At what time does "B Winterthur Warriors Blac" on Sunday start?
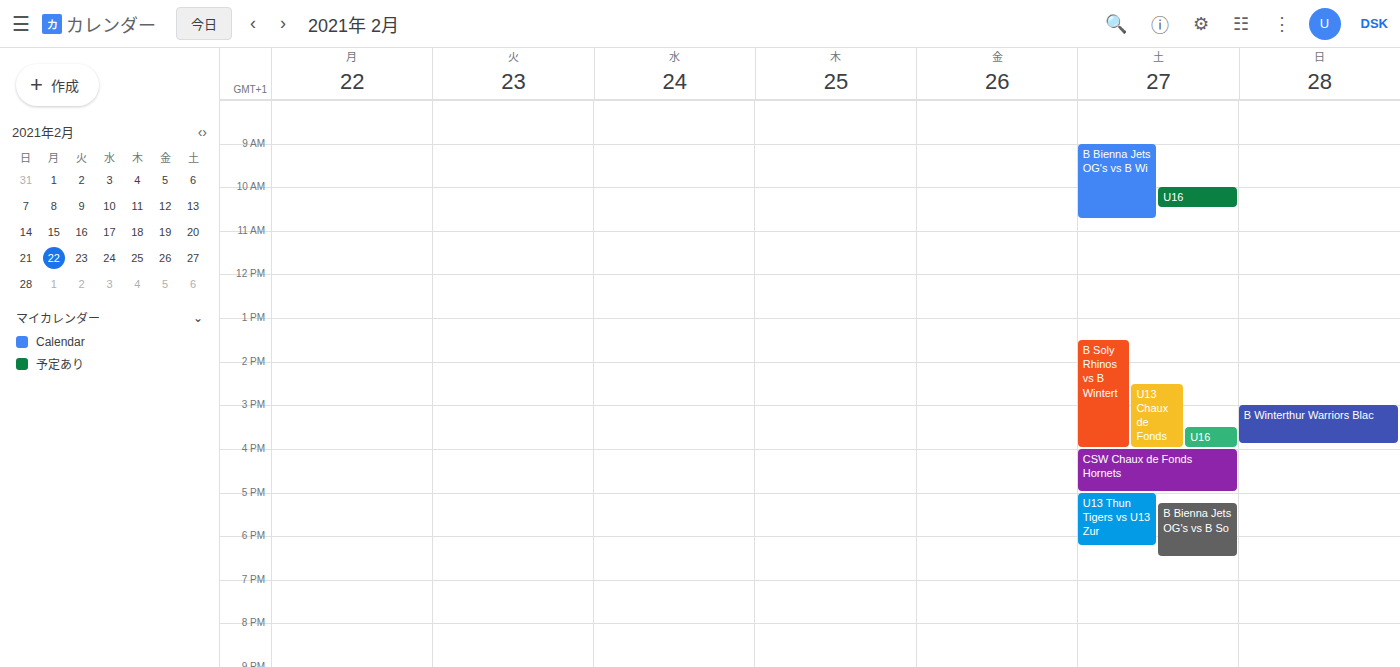
3:00 PM